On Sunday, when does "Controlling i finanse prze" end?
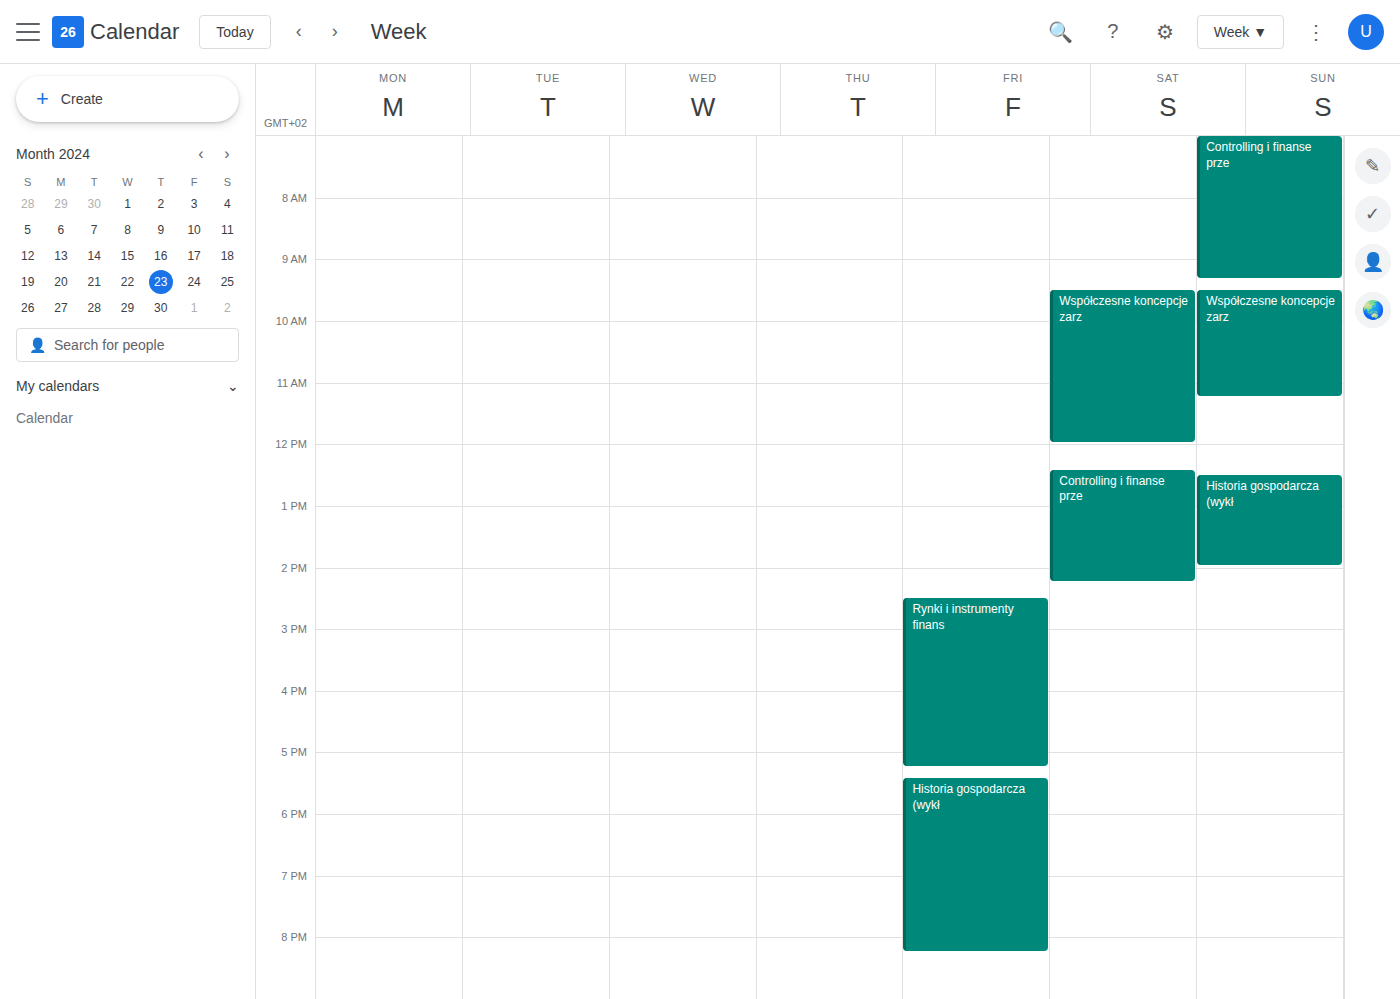
9:20 AM